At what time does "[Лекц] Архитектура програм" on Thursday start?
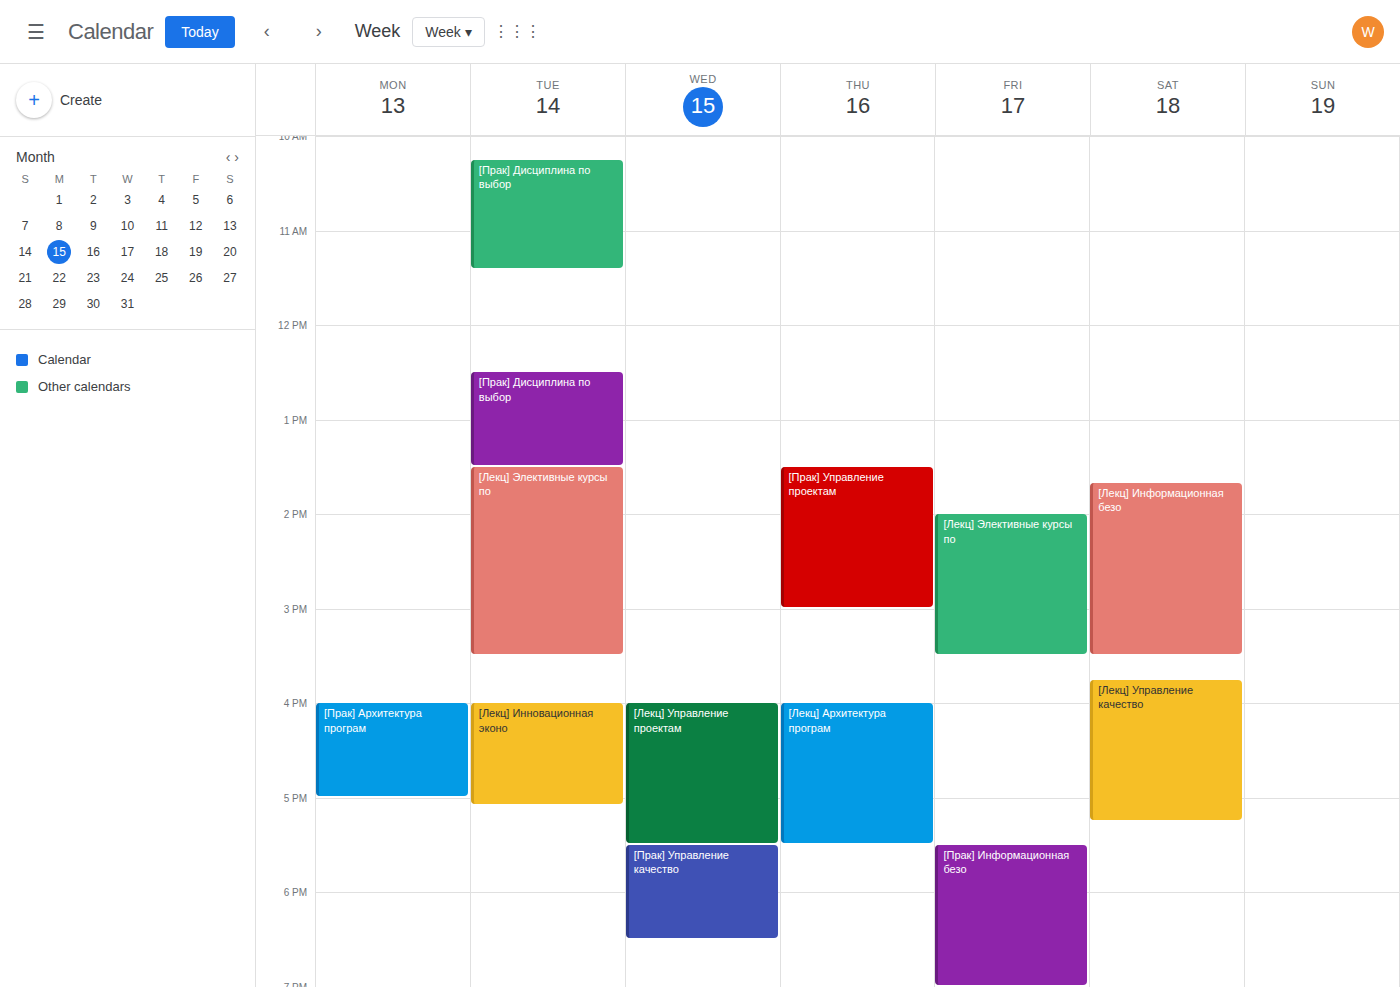
4:00 PM